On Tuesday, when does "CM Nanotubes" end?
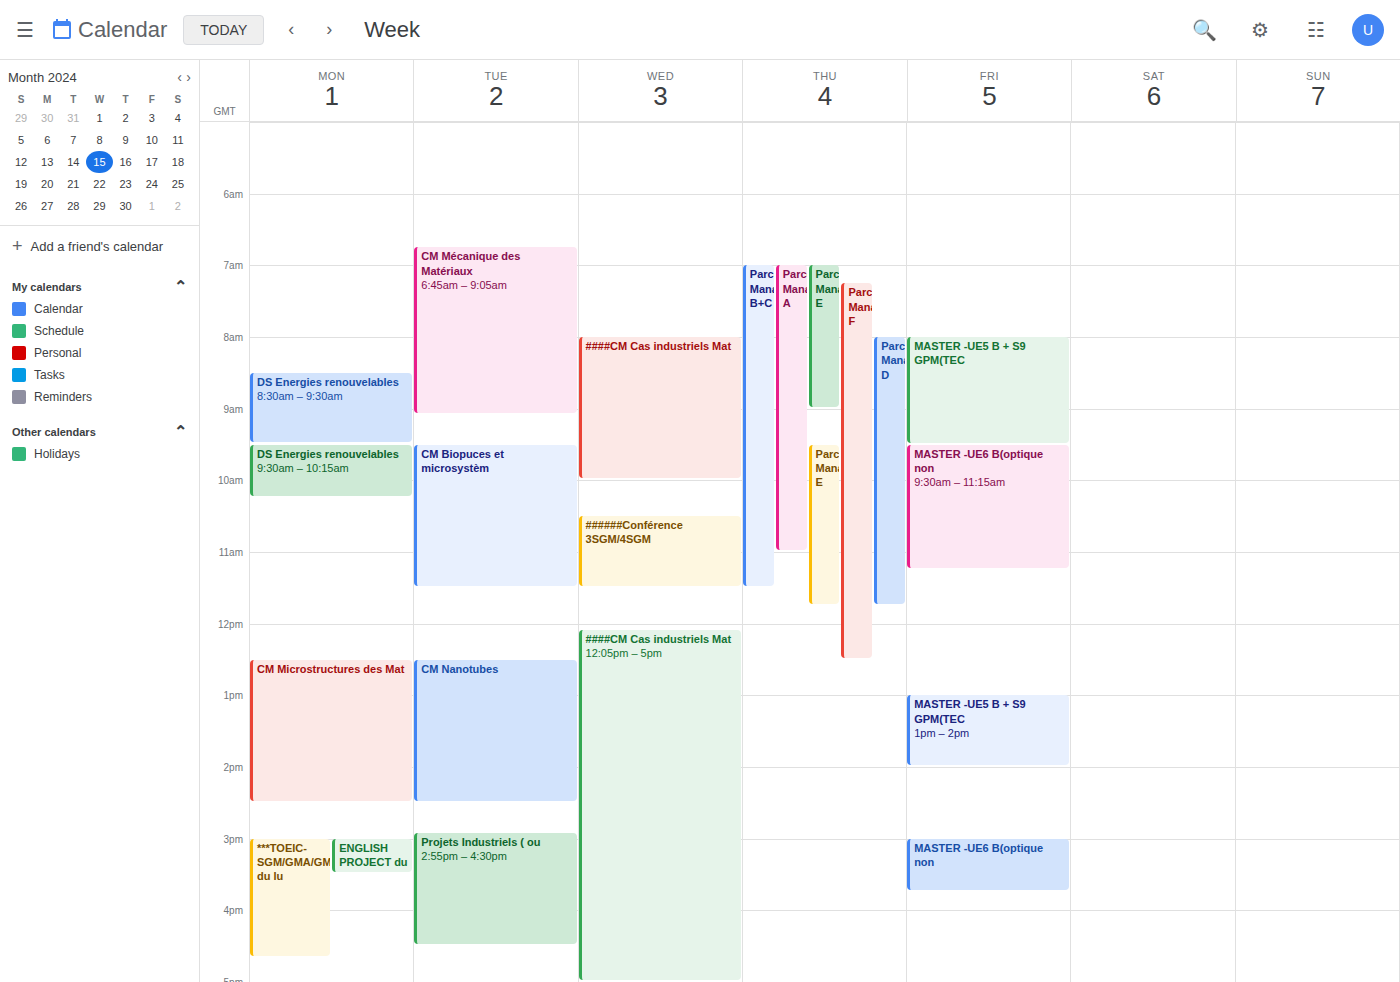
2:30 PM